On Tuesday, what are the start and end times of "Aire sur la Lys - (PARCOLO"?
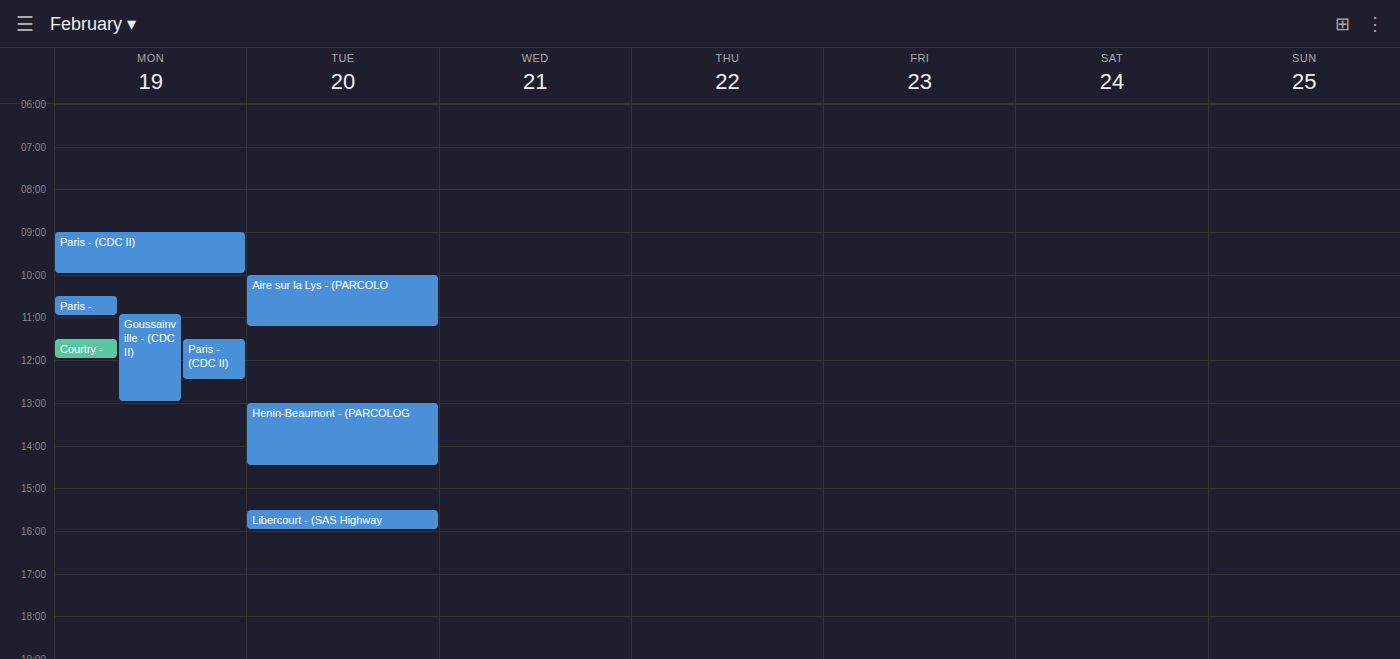
10:00 AM to 11:15 AM